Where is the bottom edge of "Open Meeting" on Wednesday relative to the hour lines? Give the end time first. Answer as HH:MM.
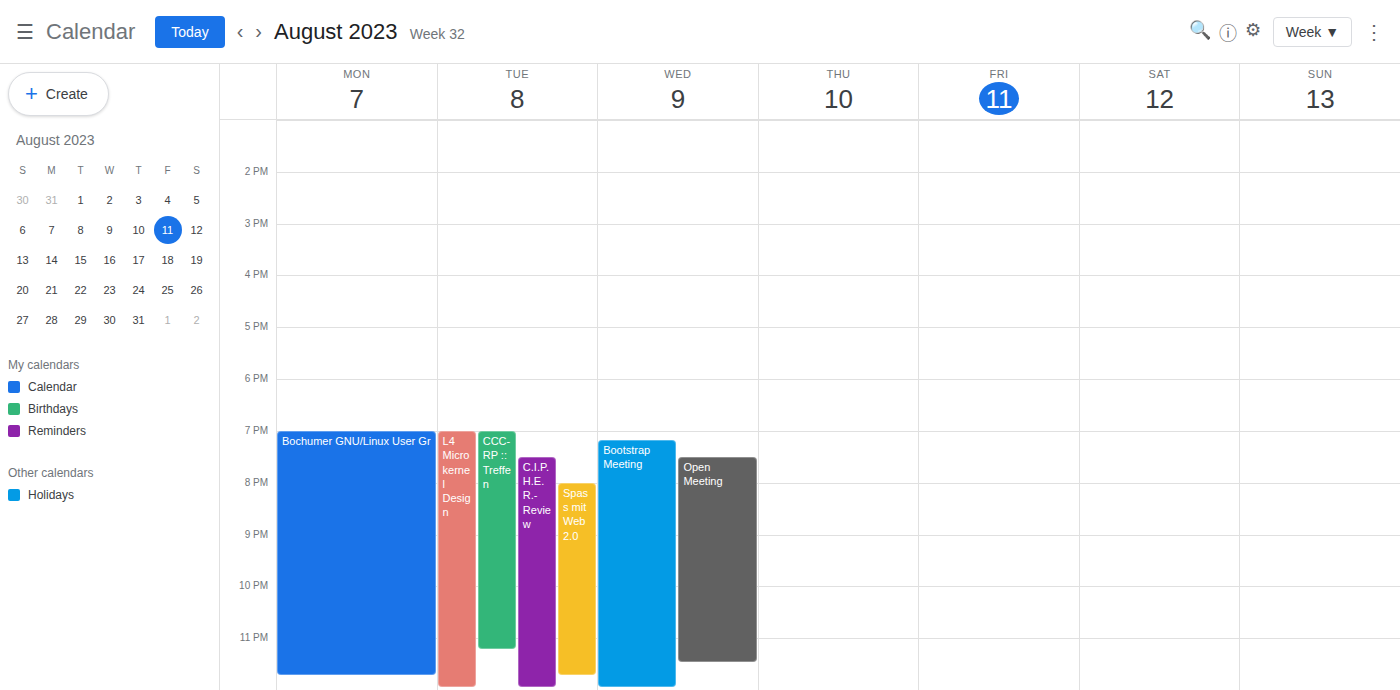
23:30 -- halfway between the 23:00 and 24:00 lines.